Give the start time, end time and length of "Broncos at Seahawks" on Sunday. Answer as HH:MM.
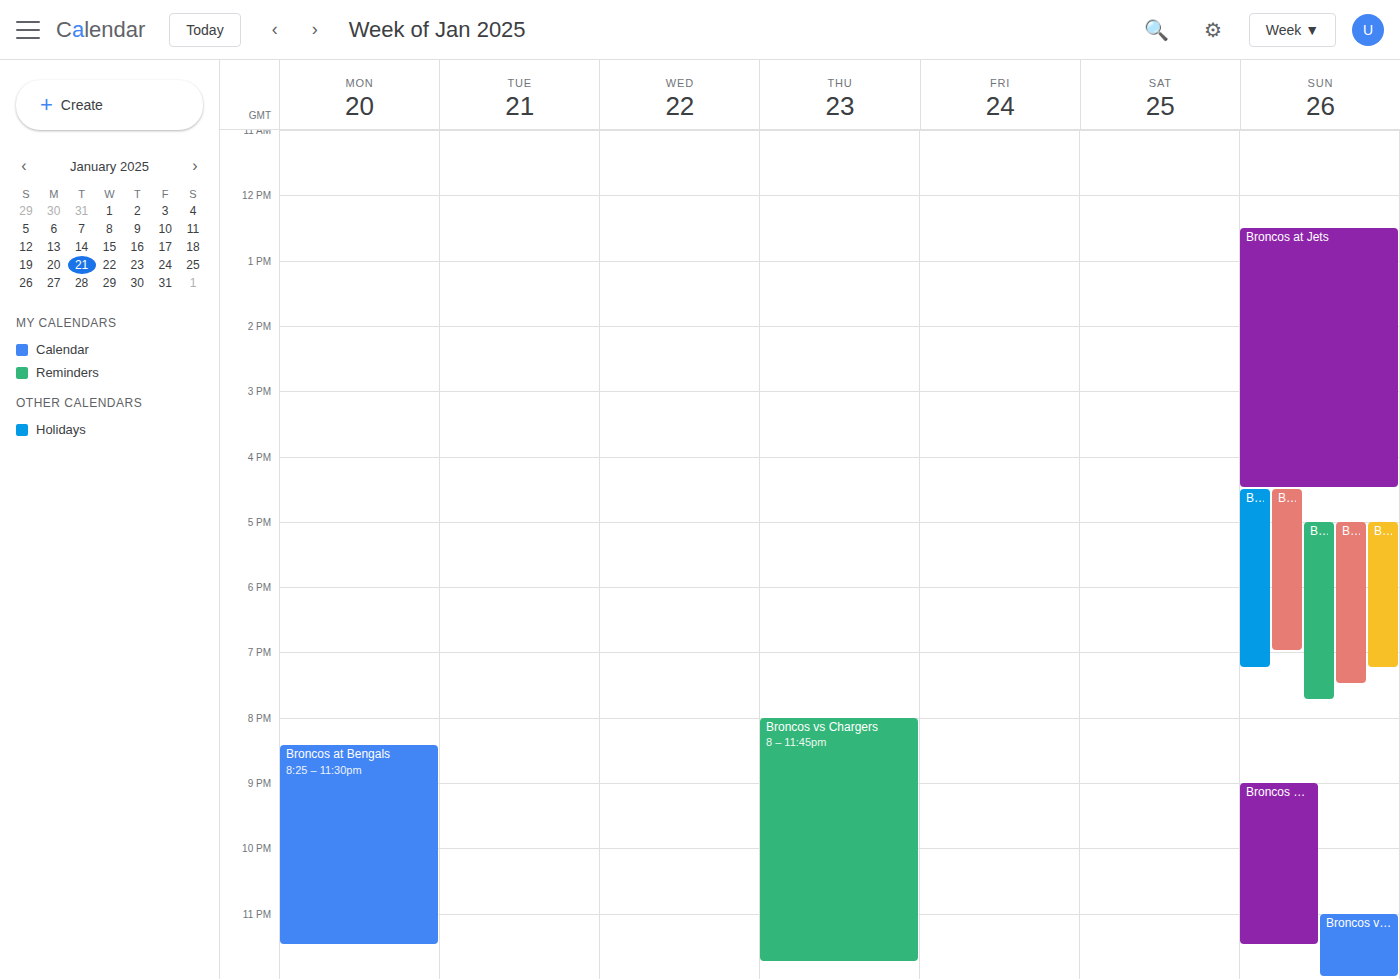
17:00 to 19:30, 2 hours 30 minutes